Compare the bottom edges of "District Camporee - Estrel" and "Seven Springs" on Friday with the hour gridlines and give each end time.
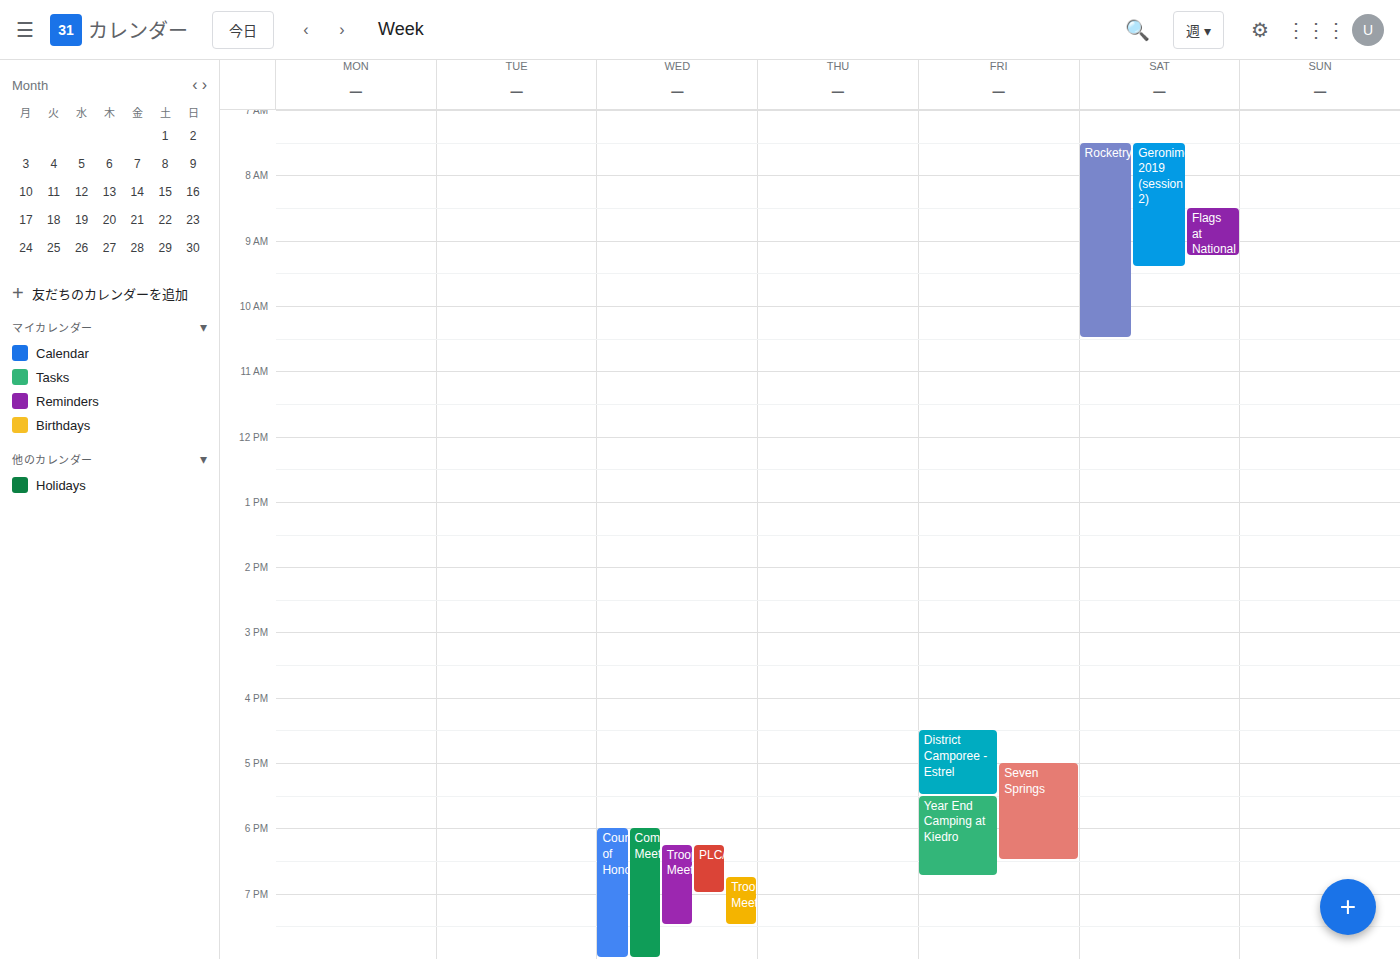
"District Camporee - Estrel": 5:30 PM, halfway between the 5 PM and 6 PM lines. "Seven Springs": 6:30 PM, halfway between the 6 PM and 7 PM lines.